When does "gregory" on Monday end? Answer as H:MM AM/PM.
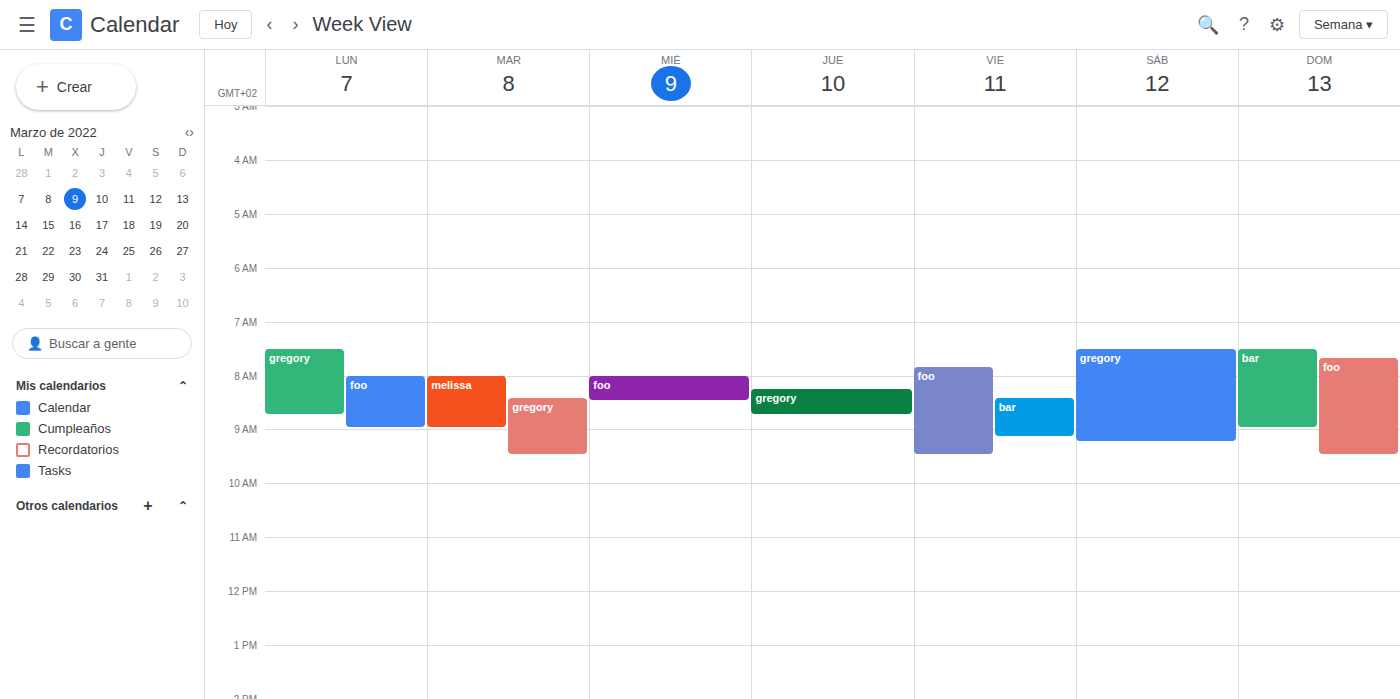
8:45 AM